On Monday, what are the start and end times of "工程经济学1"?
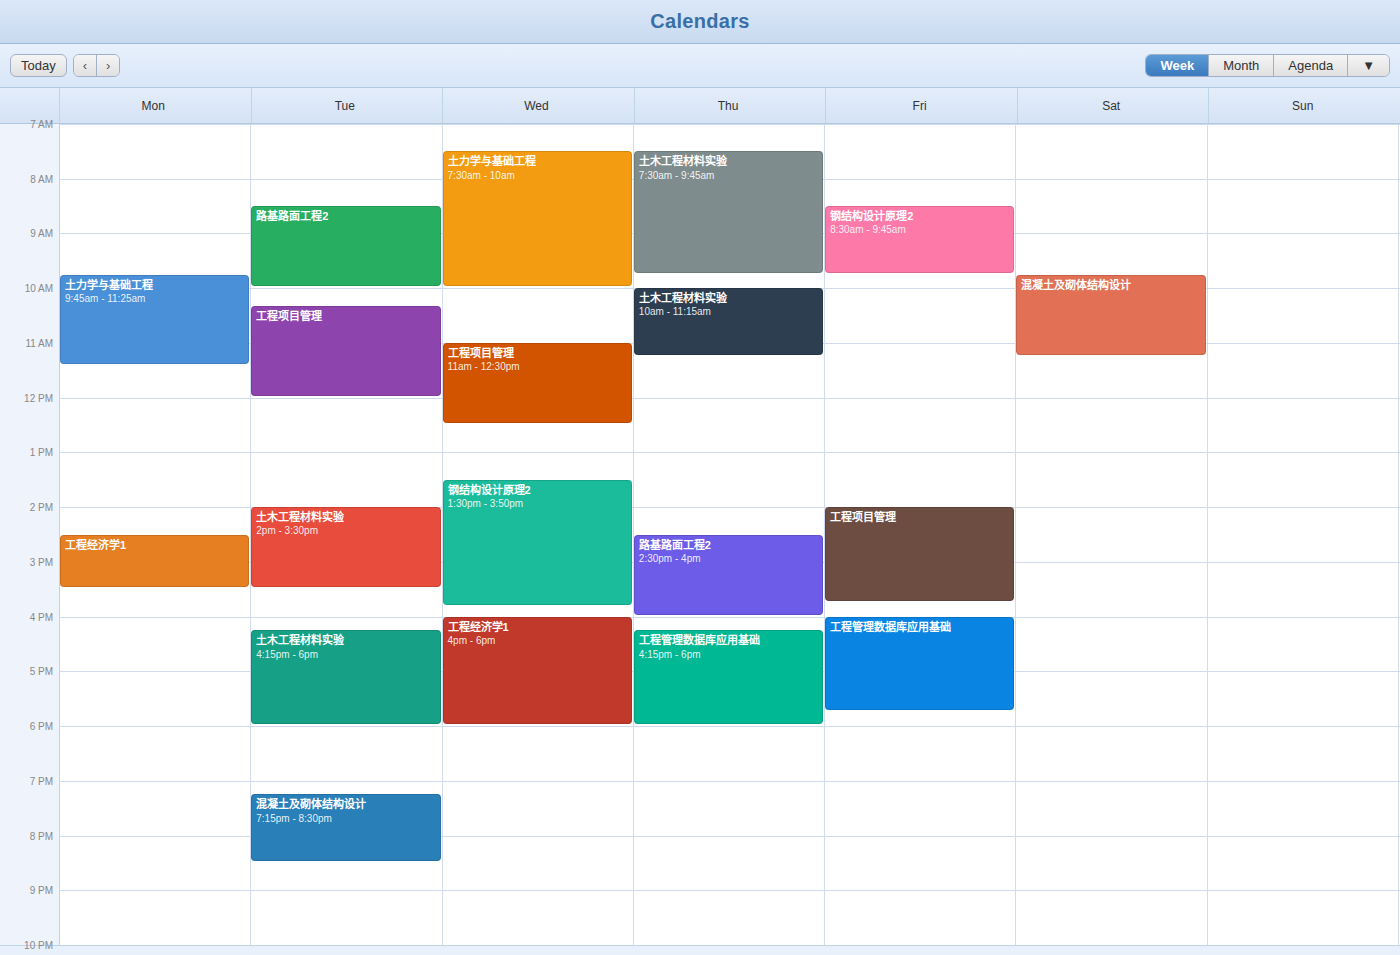
2:30 PM to 3:30 PM